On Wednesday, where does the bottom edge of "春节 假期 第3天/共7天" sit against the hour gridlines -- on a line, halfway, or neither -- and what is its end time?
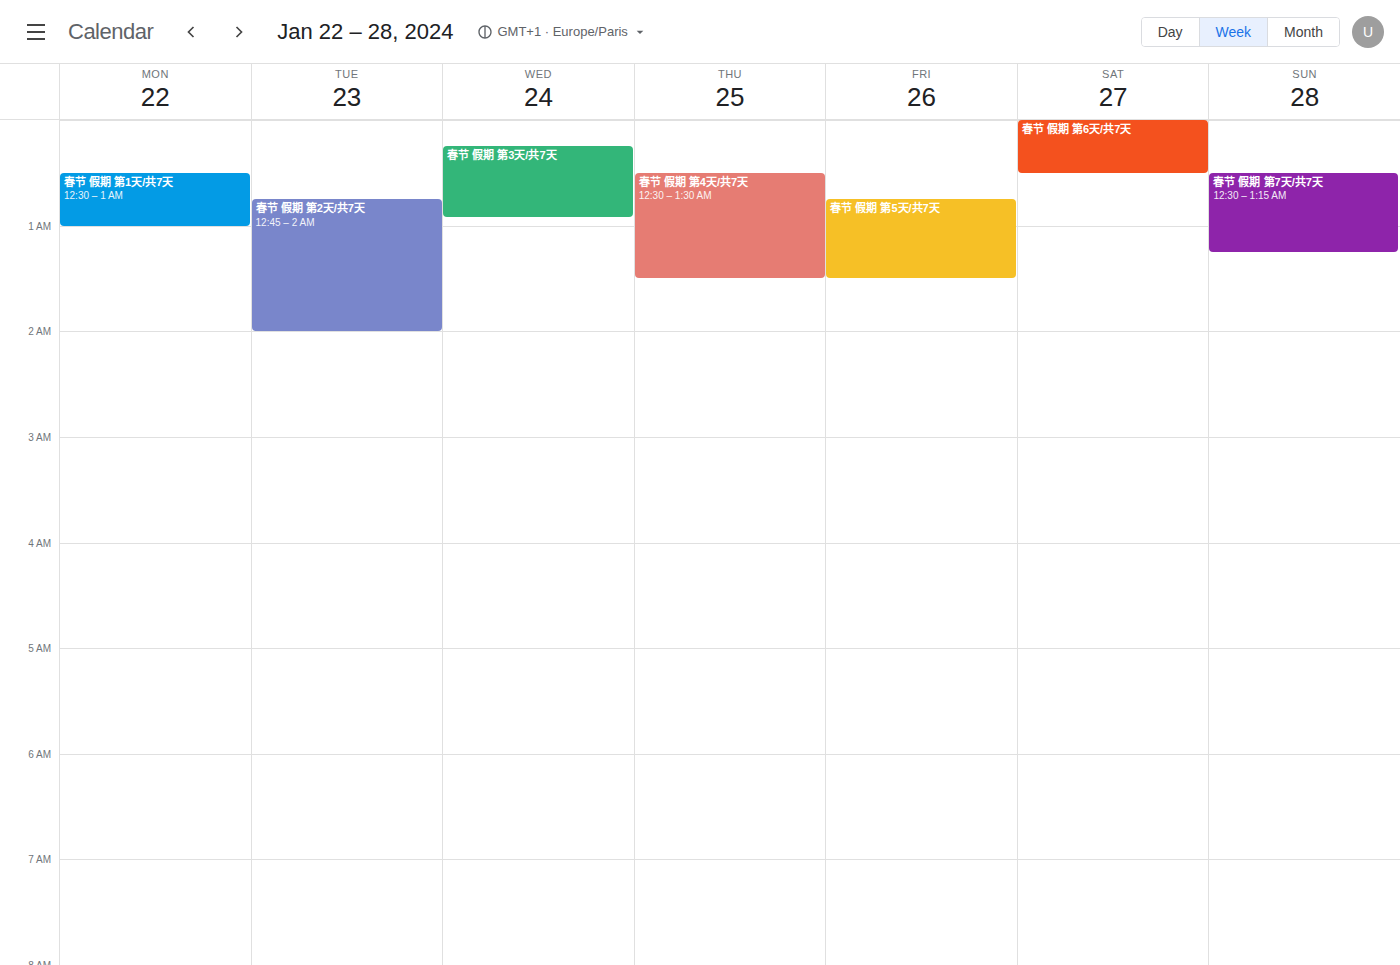
12:55 AM -- neither: 55 minutes below the 12 AM line and 5 minutes above the 1 AM line.